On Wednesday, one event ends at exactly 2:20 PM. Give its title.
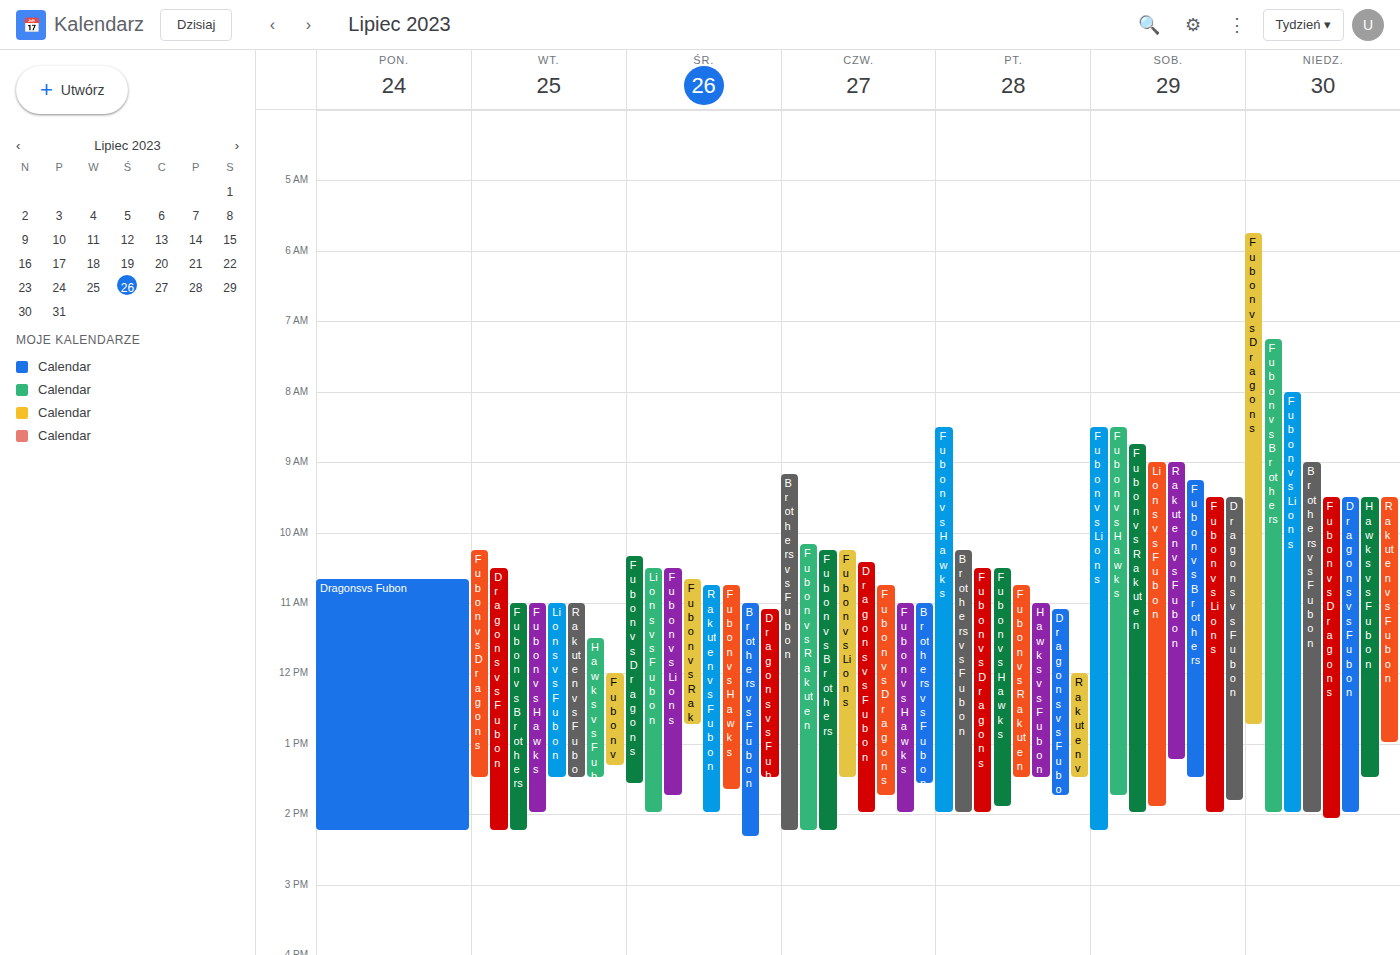
"Brothers vs Fubon"